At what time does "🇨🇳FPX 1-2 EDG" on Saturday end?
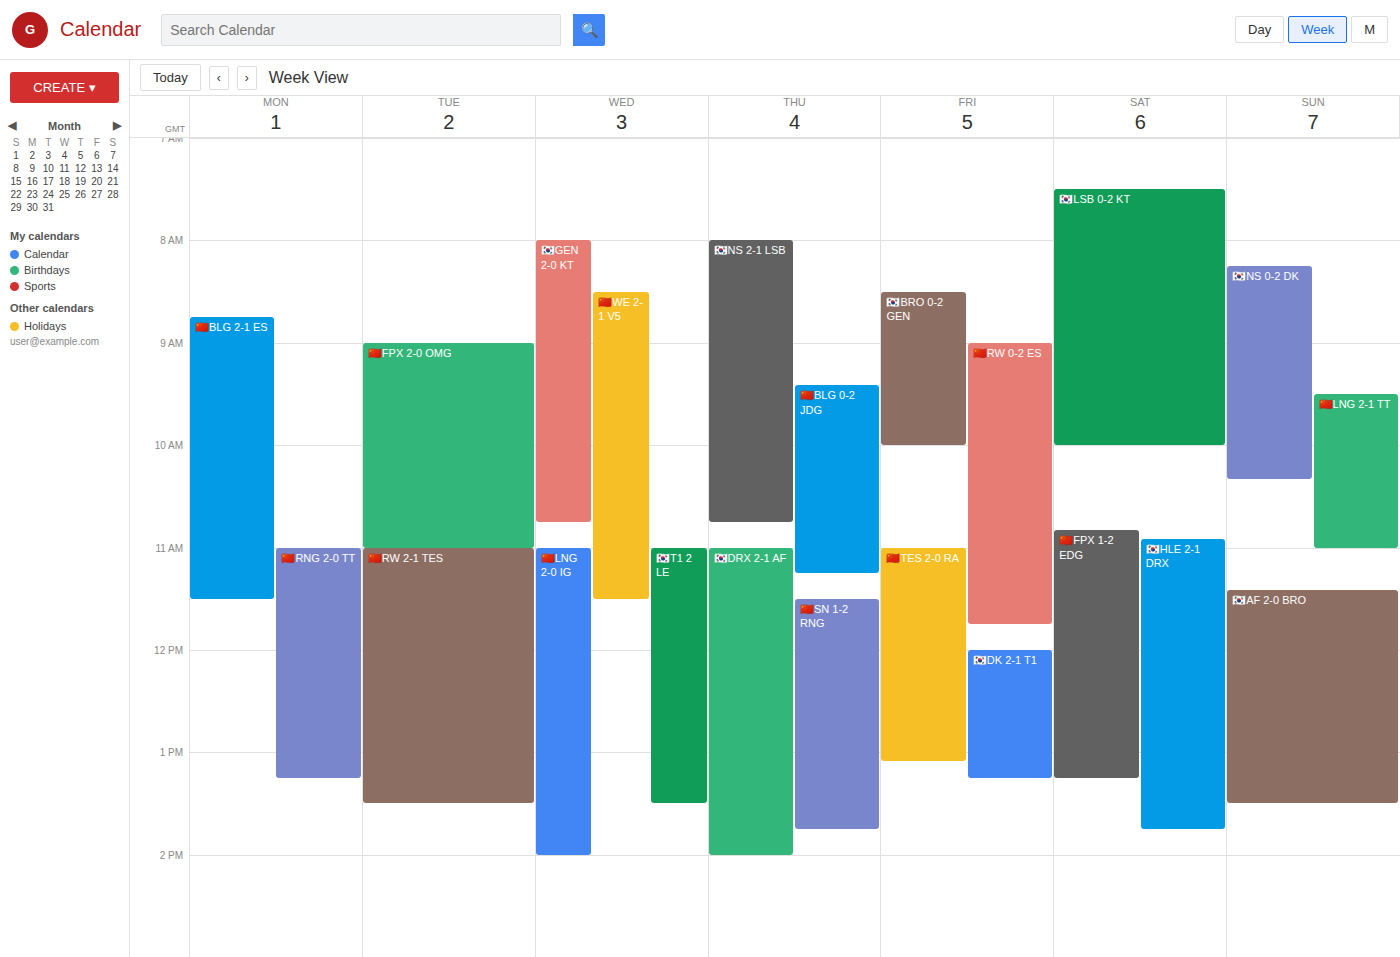
13:15